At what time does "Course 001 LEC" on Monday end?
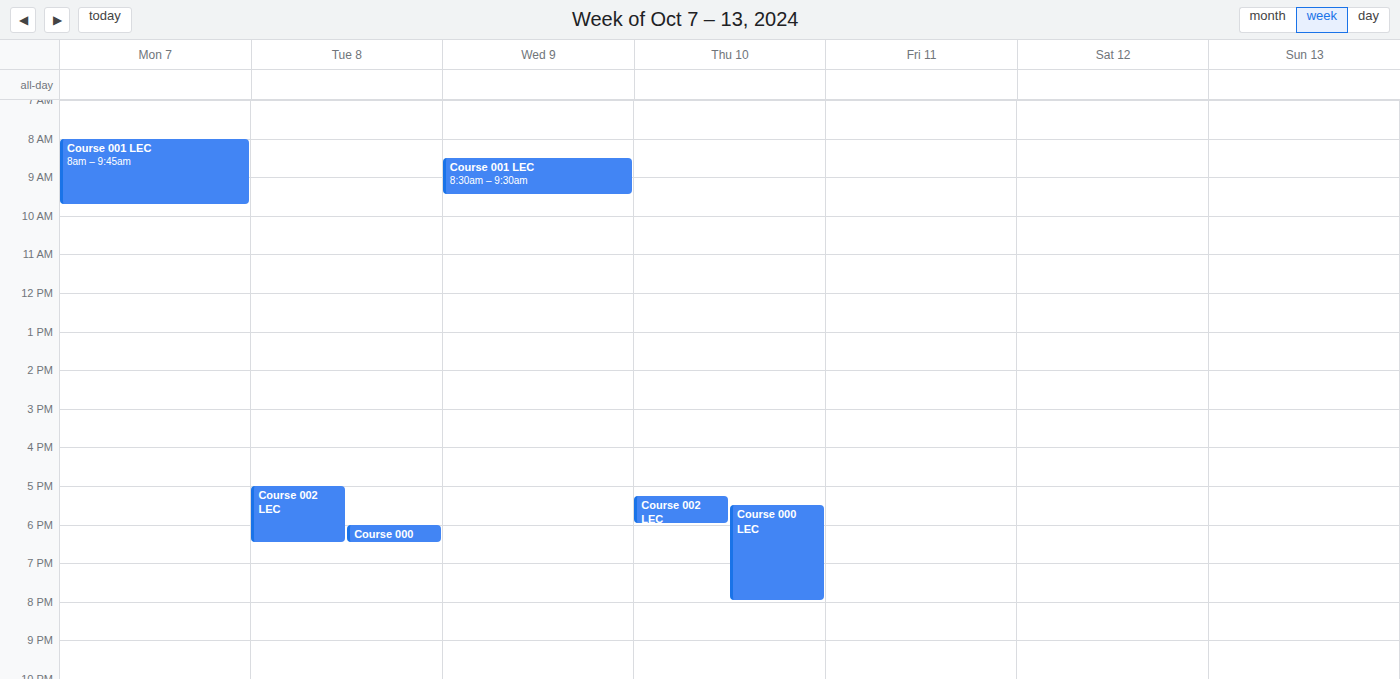
9:45 AM